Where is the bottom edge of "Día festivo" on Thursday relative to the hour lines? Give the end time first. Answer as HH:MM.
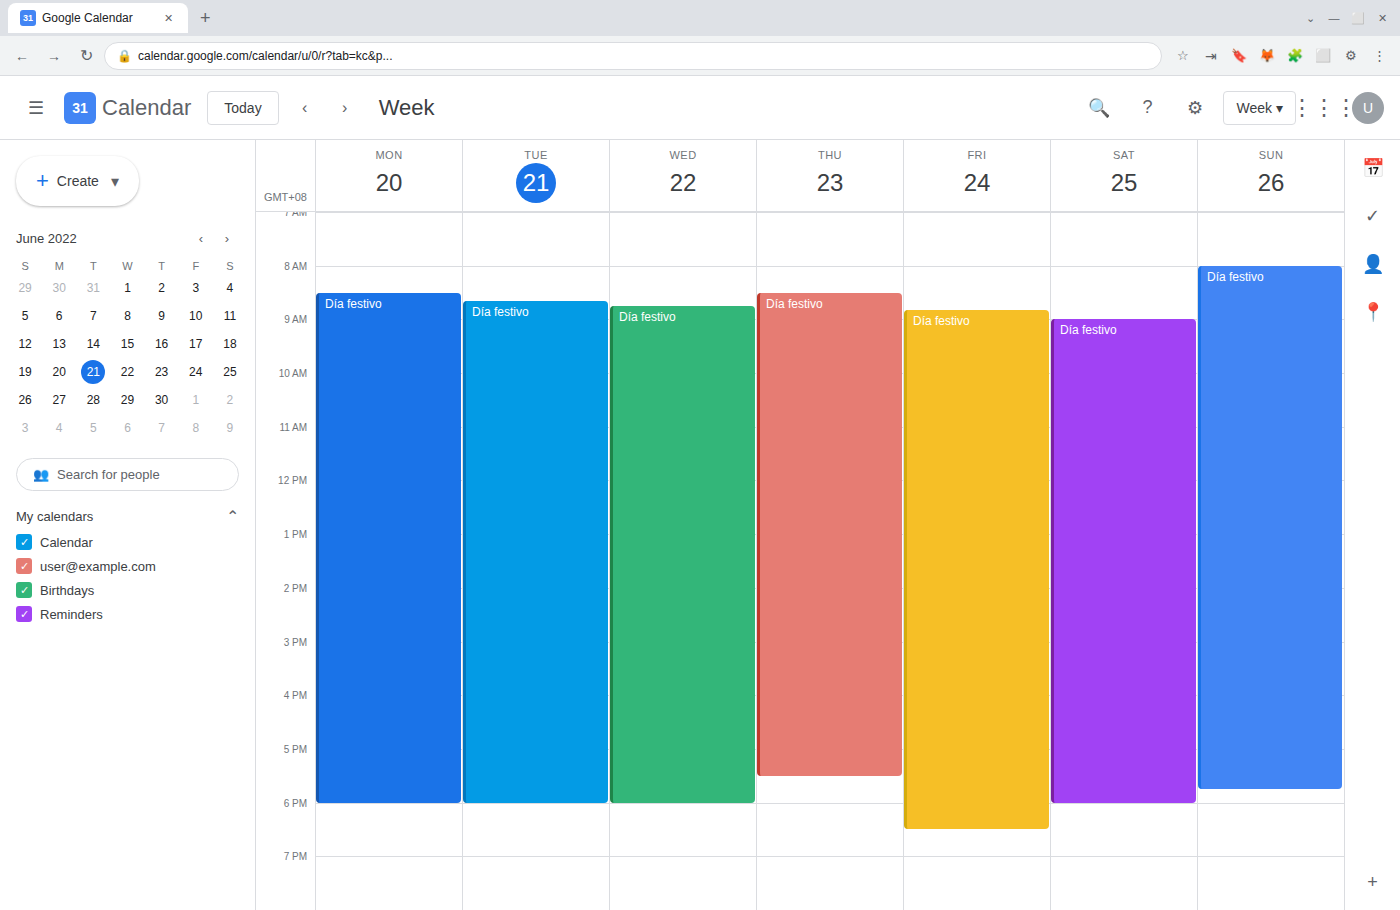
17:30 -- halfway between the 17:00 and 18:00 lines.